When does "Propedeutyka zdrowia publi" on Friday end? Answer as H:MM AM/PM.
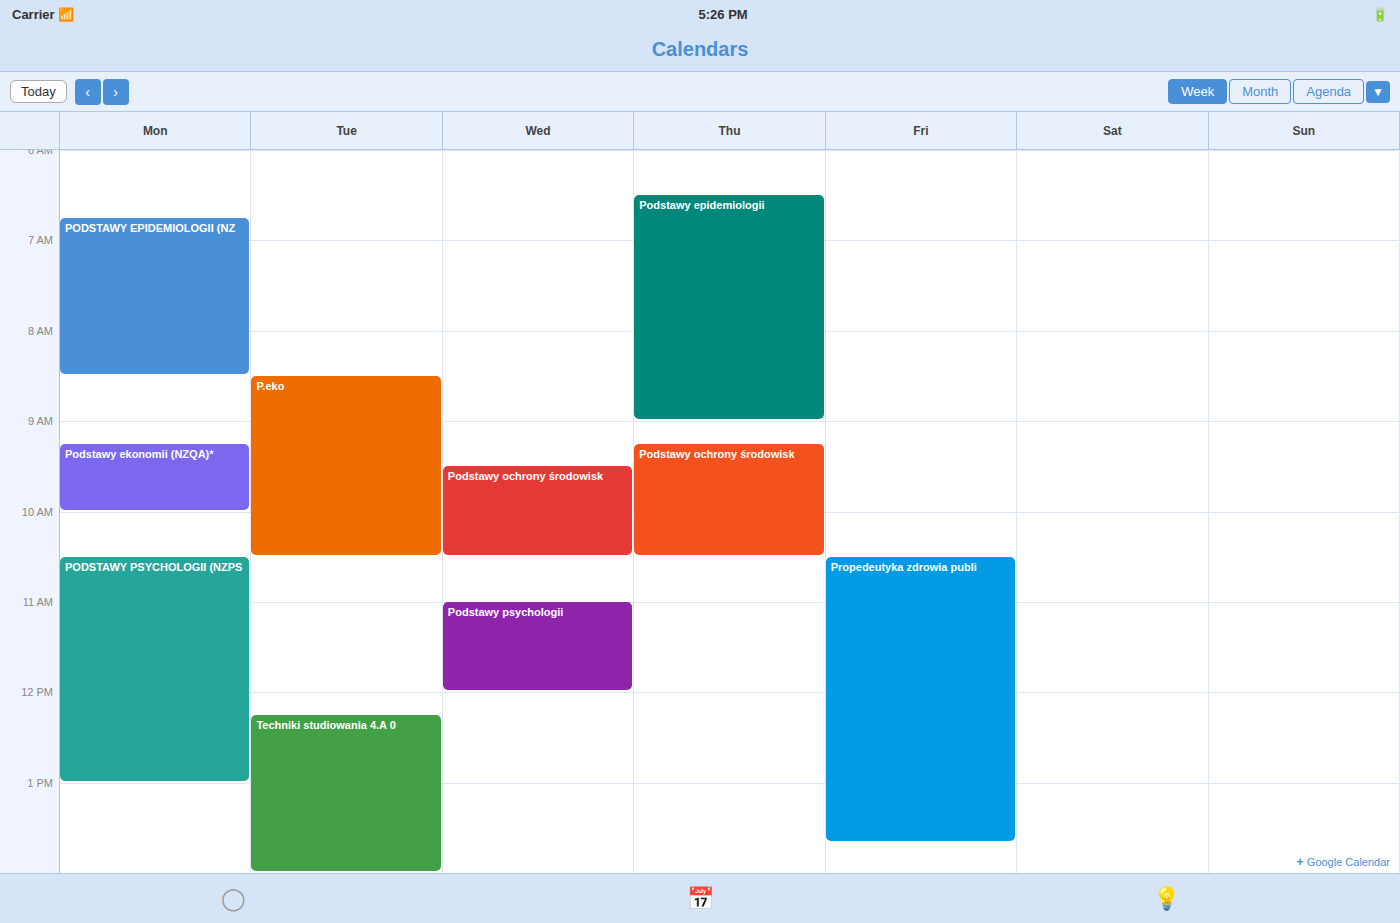
1:40 PM